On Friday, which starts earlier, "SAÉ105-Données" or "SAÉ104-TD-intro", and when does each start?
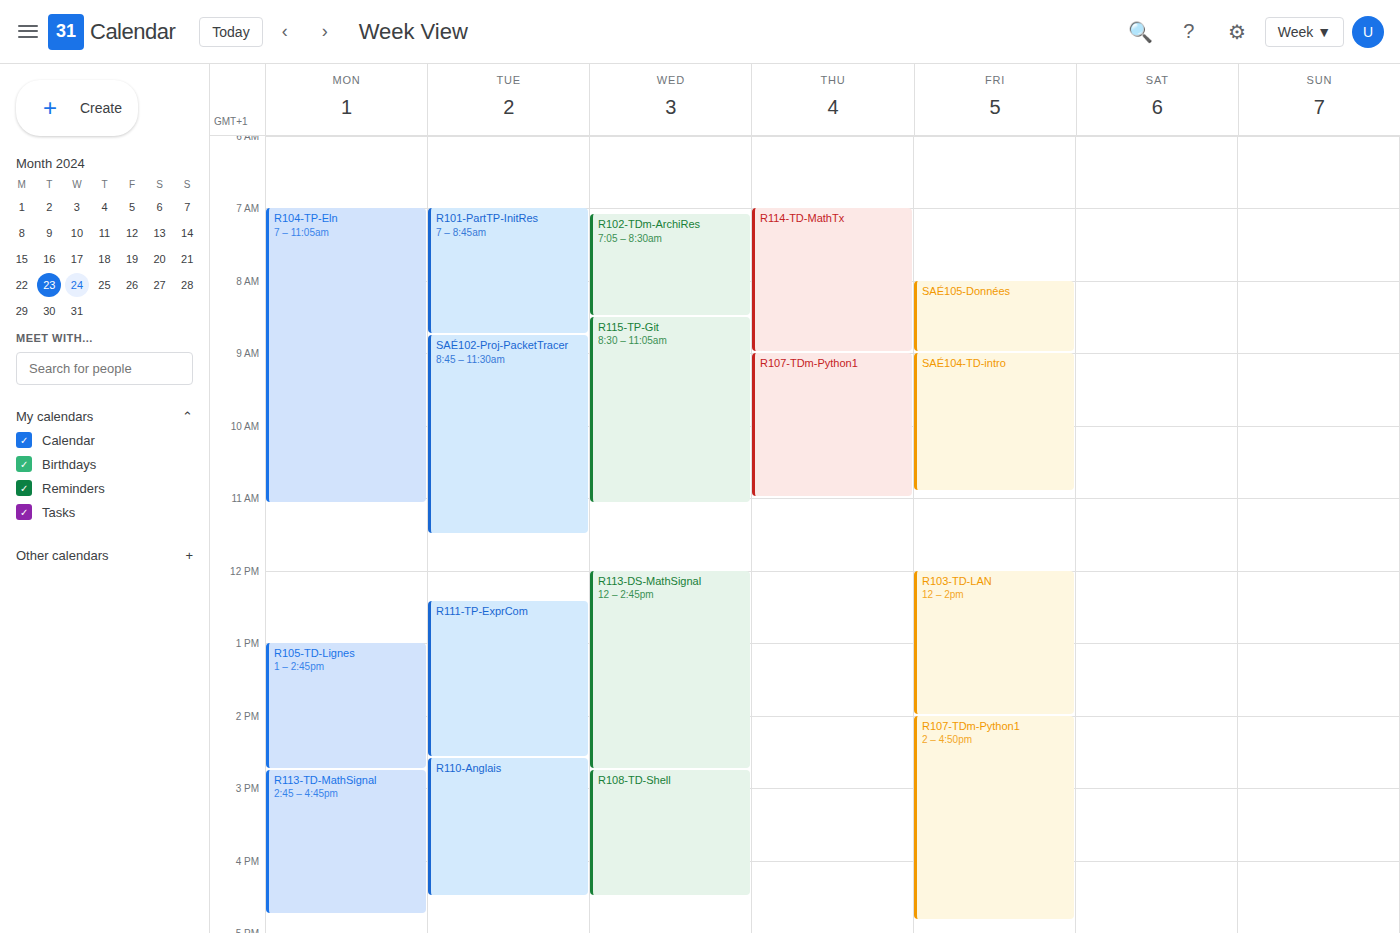
"SAÉ105-Données" 8:00 AM; "SAÉ104-TD-intro" 9:00 AM.